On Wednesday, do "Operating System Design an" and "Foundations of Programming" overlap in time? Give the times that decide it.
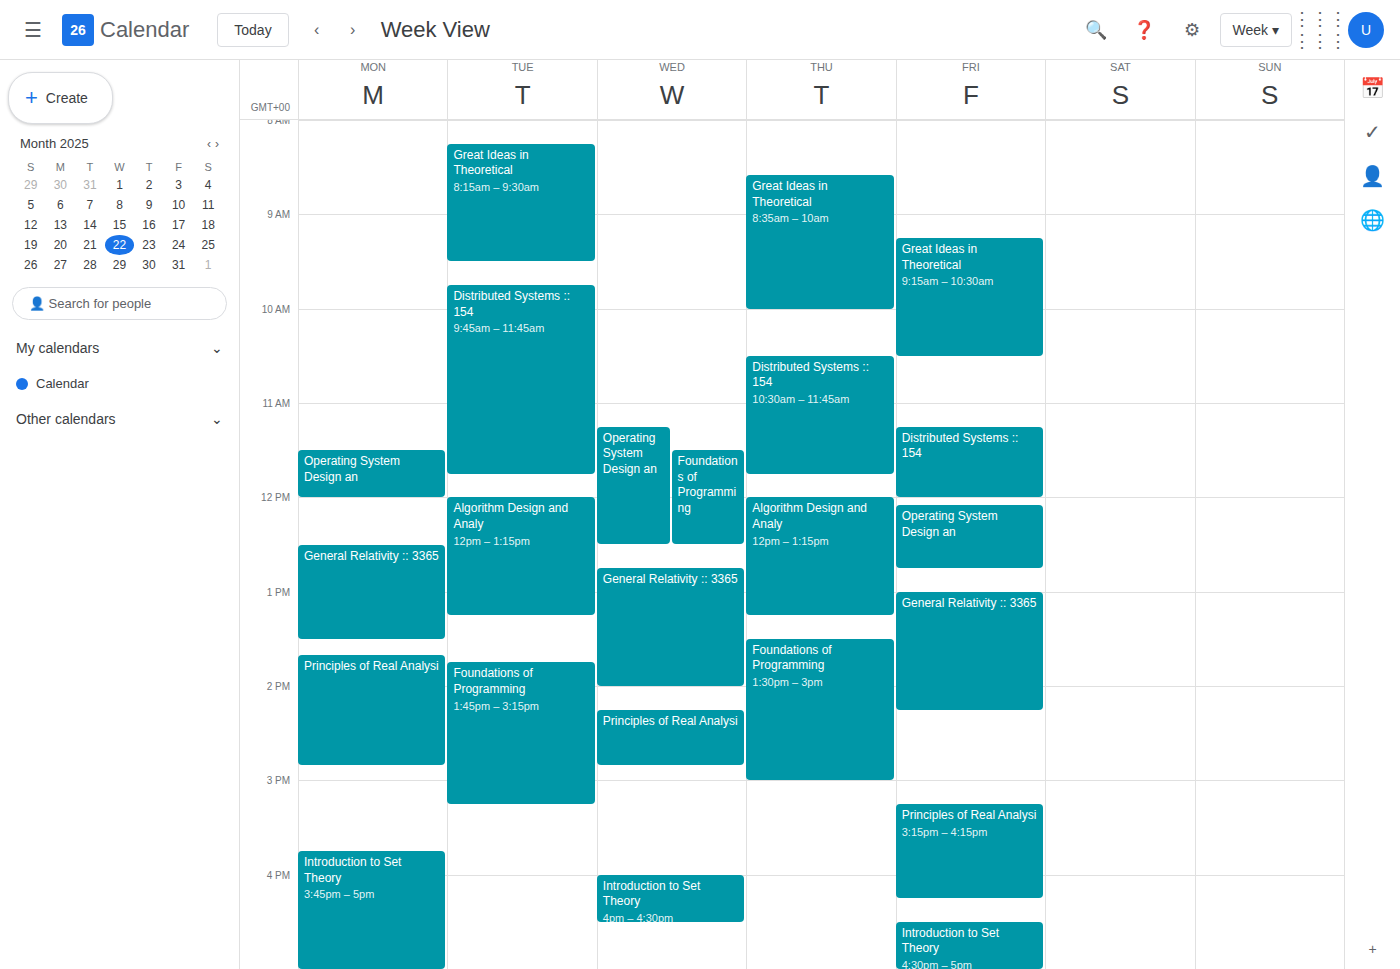
"Foundations of Programming" runs 11:30 AM to 12:30 PM, inside "Operating System Design an" -- they overlap.